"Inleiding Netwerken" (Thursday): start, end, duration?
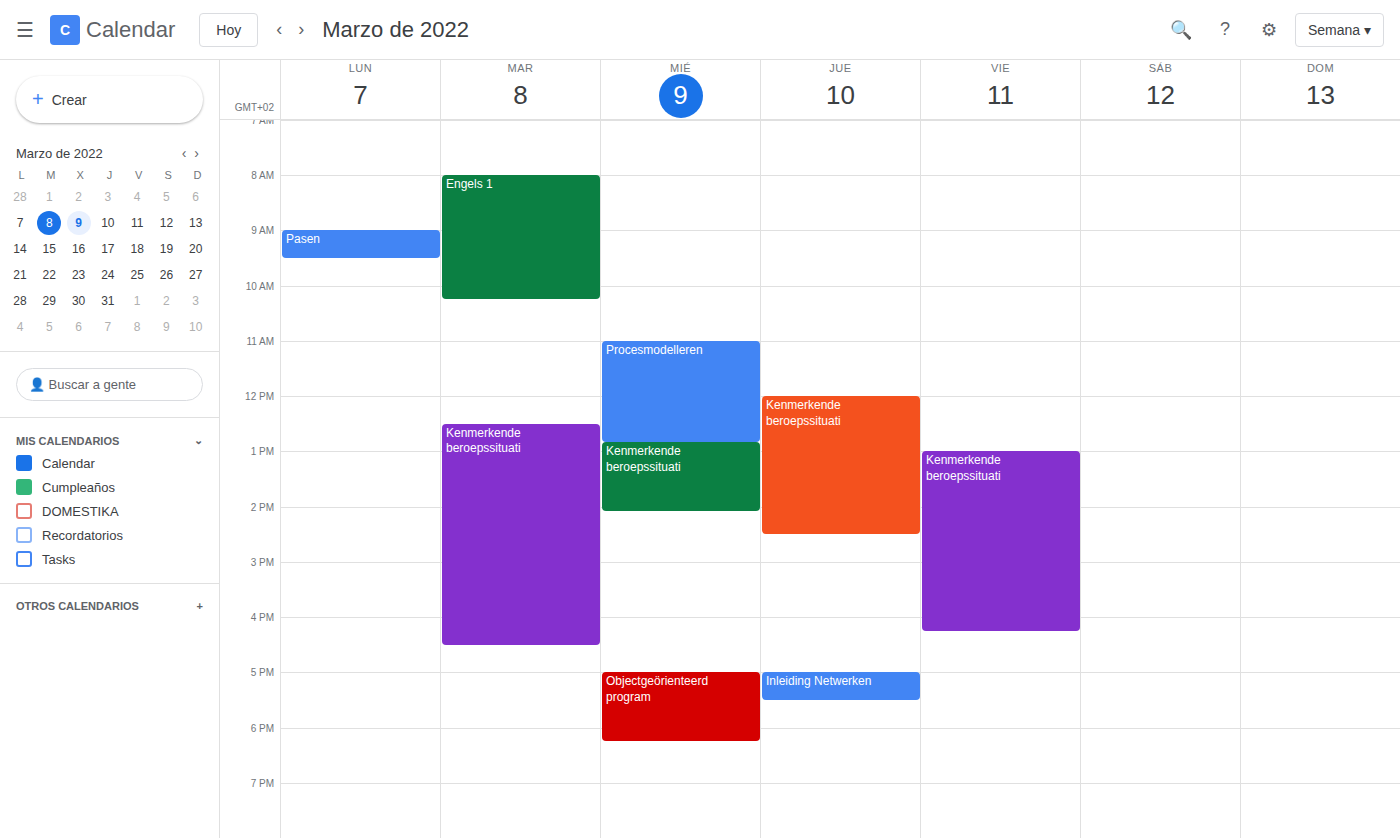
5:00 PM to 5:30 PM, 30 minutes